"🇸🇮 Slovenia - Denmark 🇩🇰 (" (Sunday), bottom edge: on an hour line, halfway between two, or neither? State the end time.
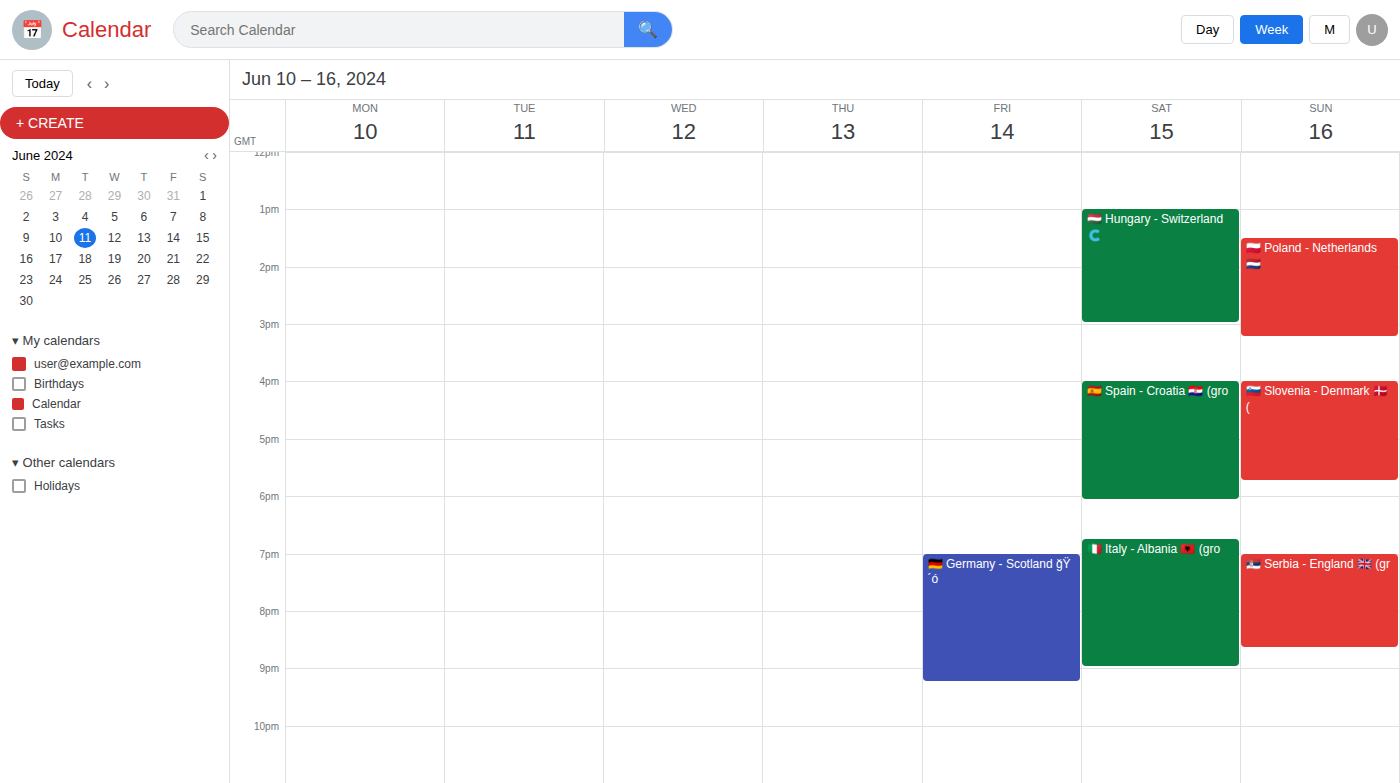
5:45 PM -- neither: three quarters of the way from the 5 PM line to the 6 PM line.